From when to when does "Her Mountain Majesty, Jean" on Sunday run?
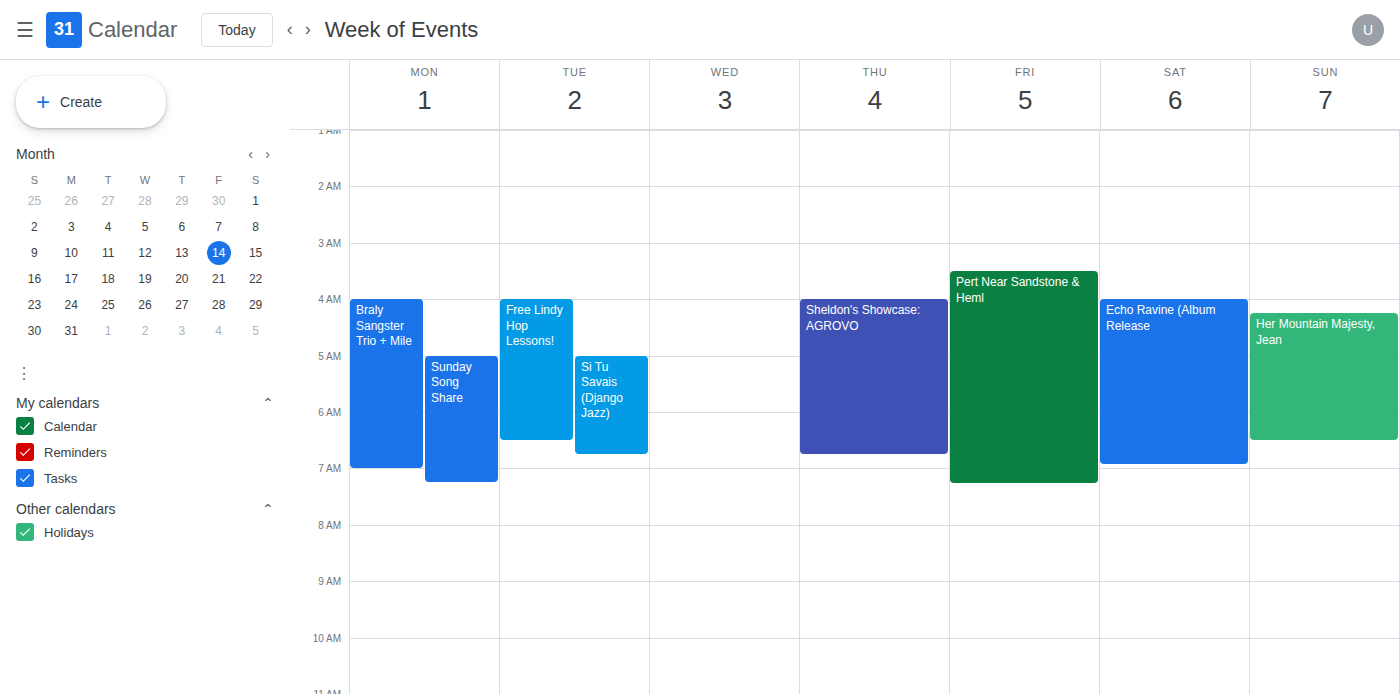
4:15 AM to 6:30 AM